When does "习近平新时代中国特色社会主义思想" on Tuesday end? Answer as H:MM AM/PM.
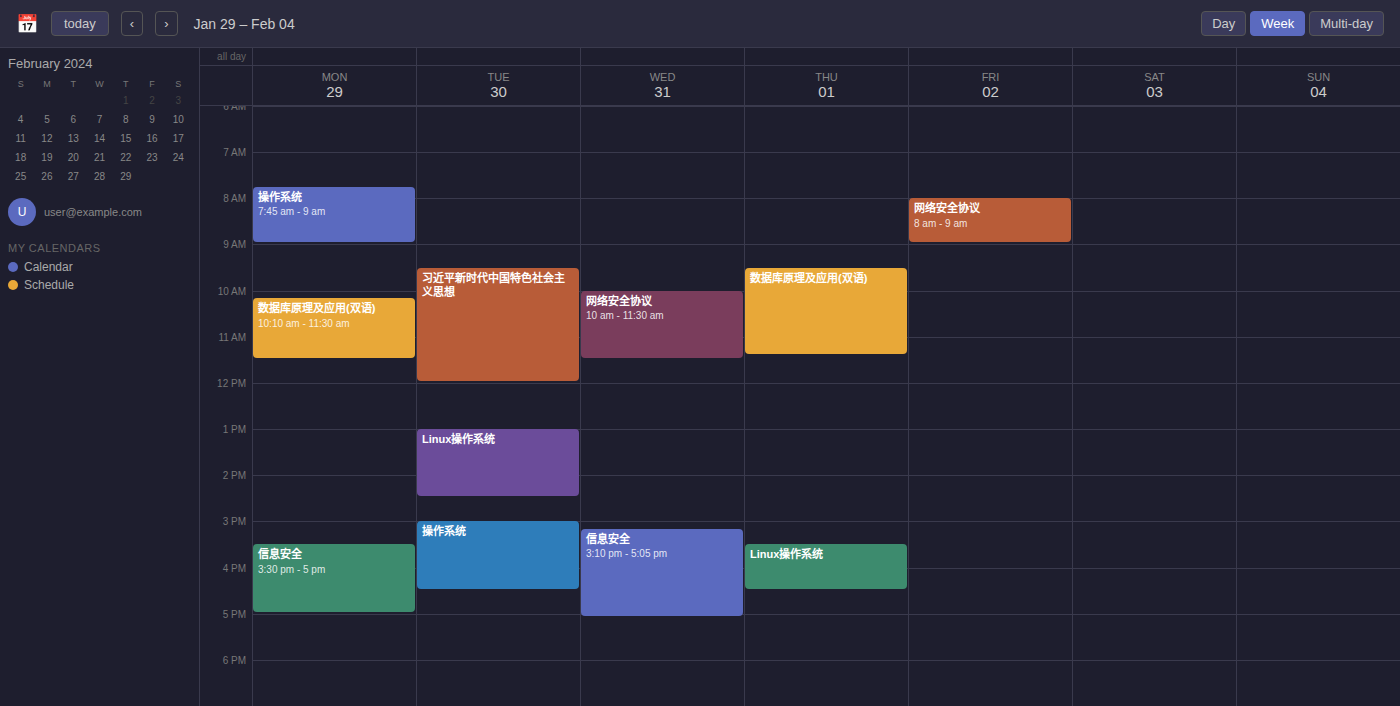
12:00 PM